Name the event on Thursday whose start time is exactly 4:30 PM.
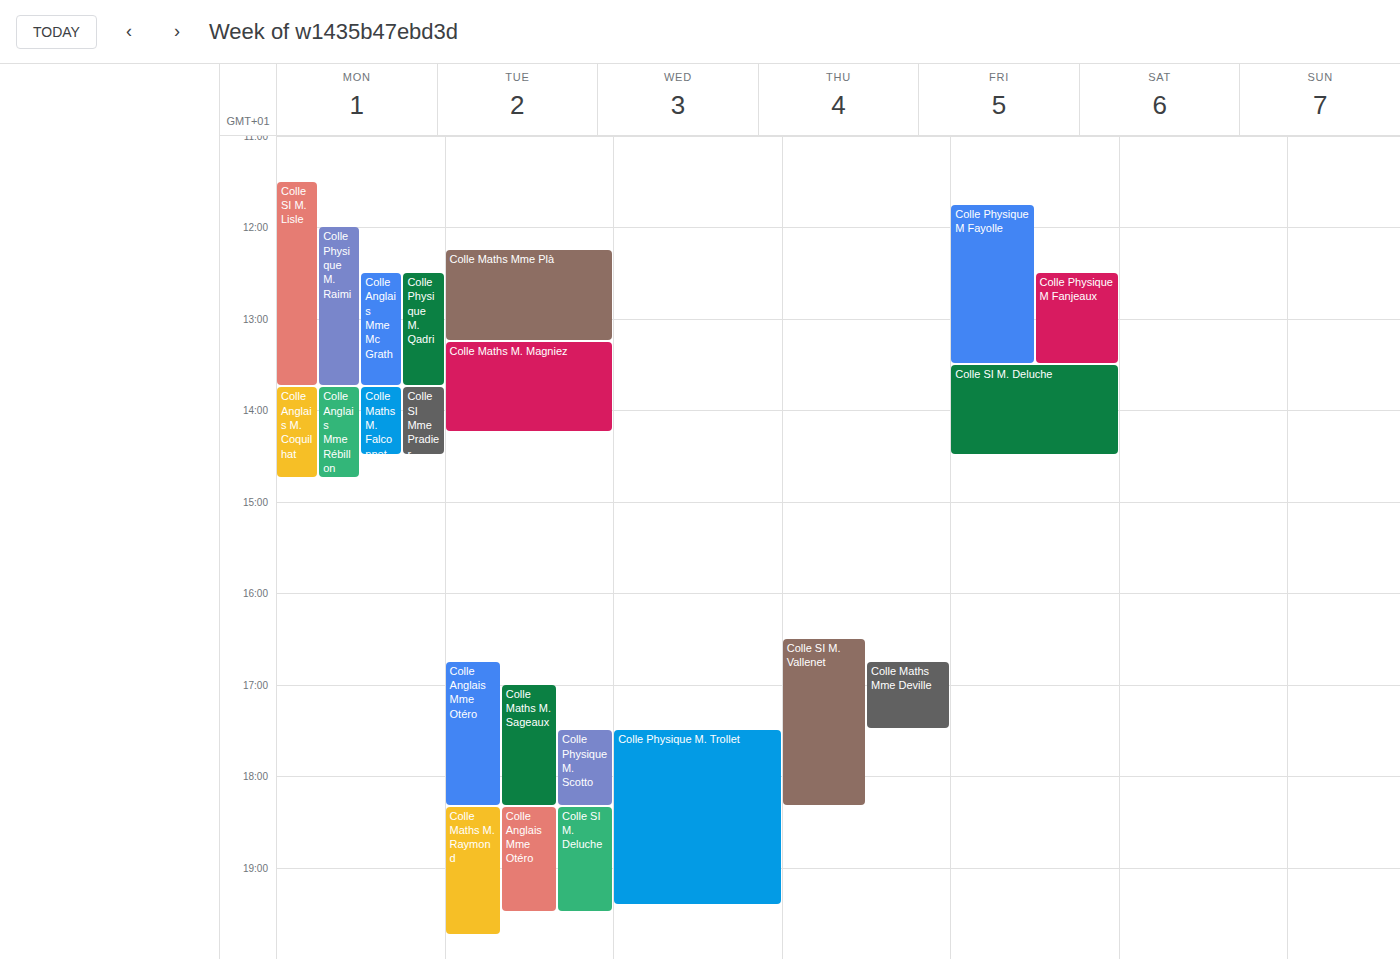
"Colle SI M. Vallenet"